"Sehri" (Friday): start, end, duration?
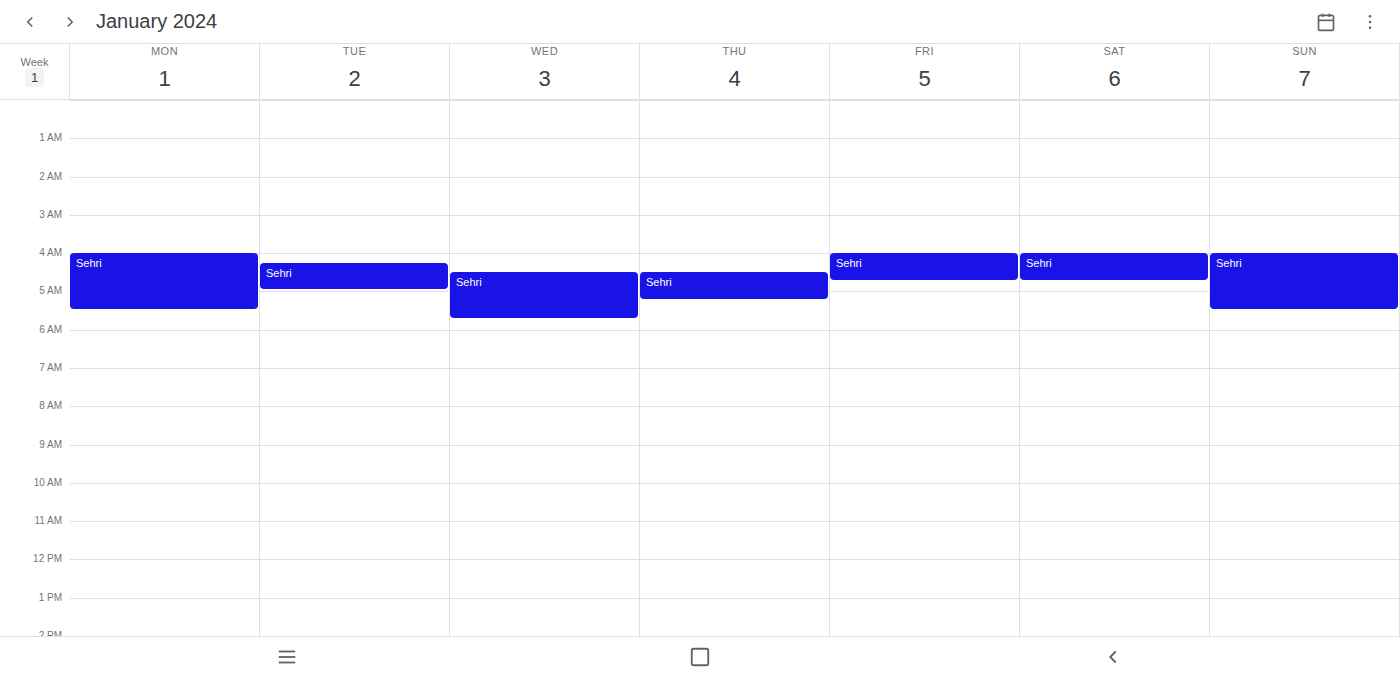
4:00 AM to 4:45 AM, 45 minutes